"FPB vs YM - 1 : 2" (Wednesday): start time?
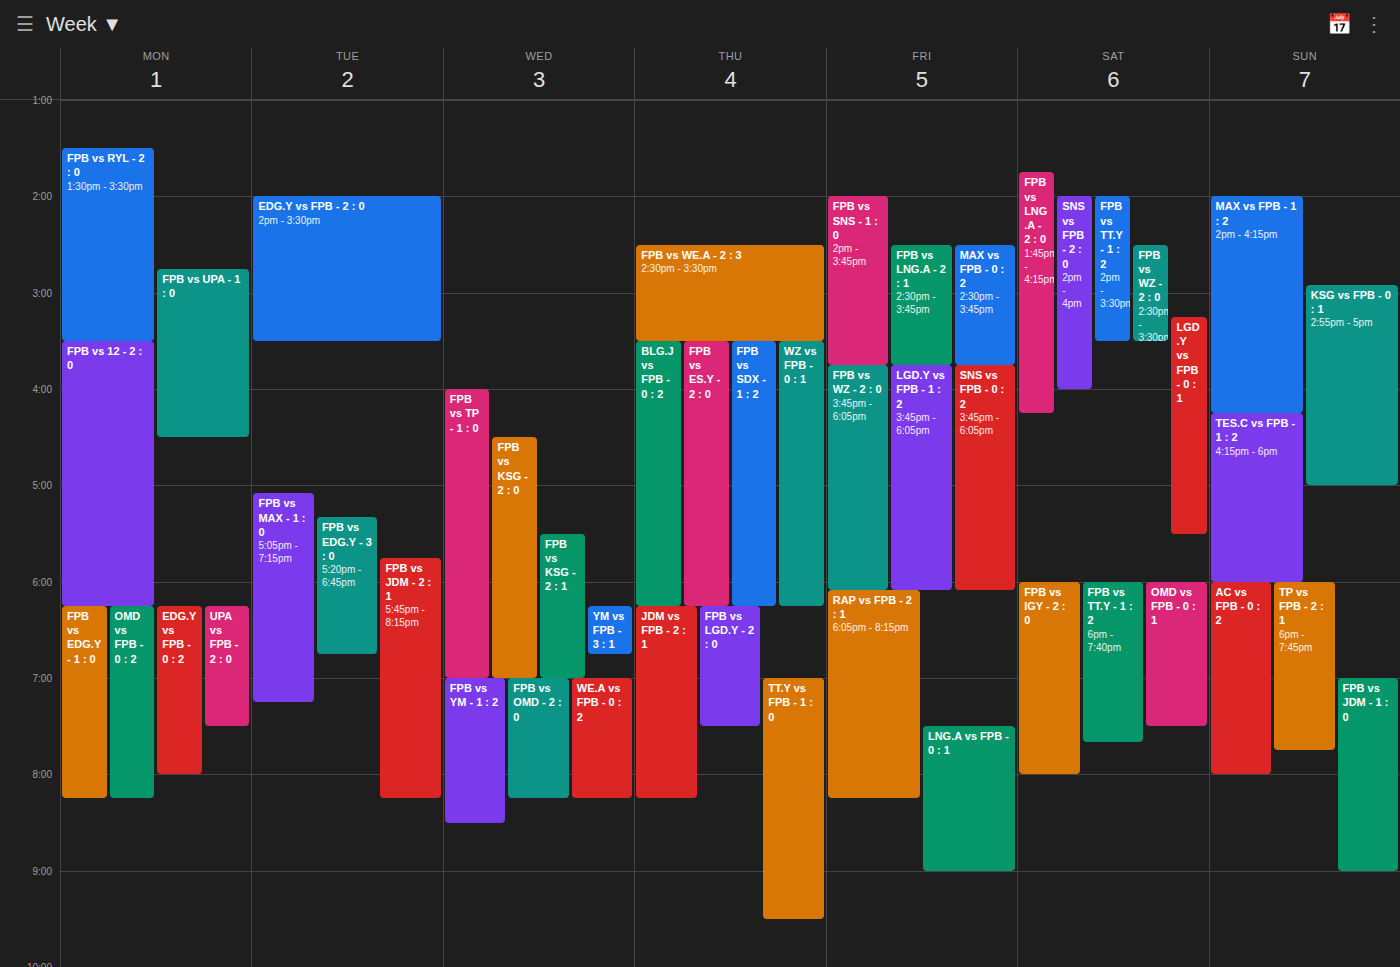
7:00 PM